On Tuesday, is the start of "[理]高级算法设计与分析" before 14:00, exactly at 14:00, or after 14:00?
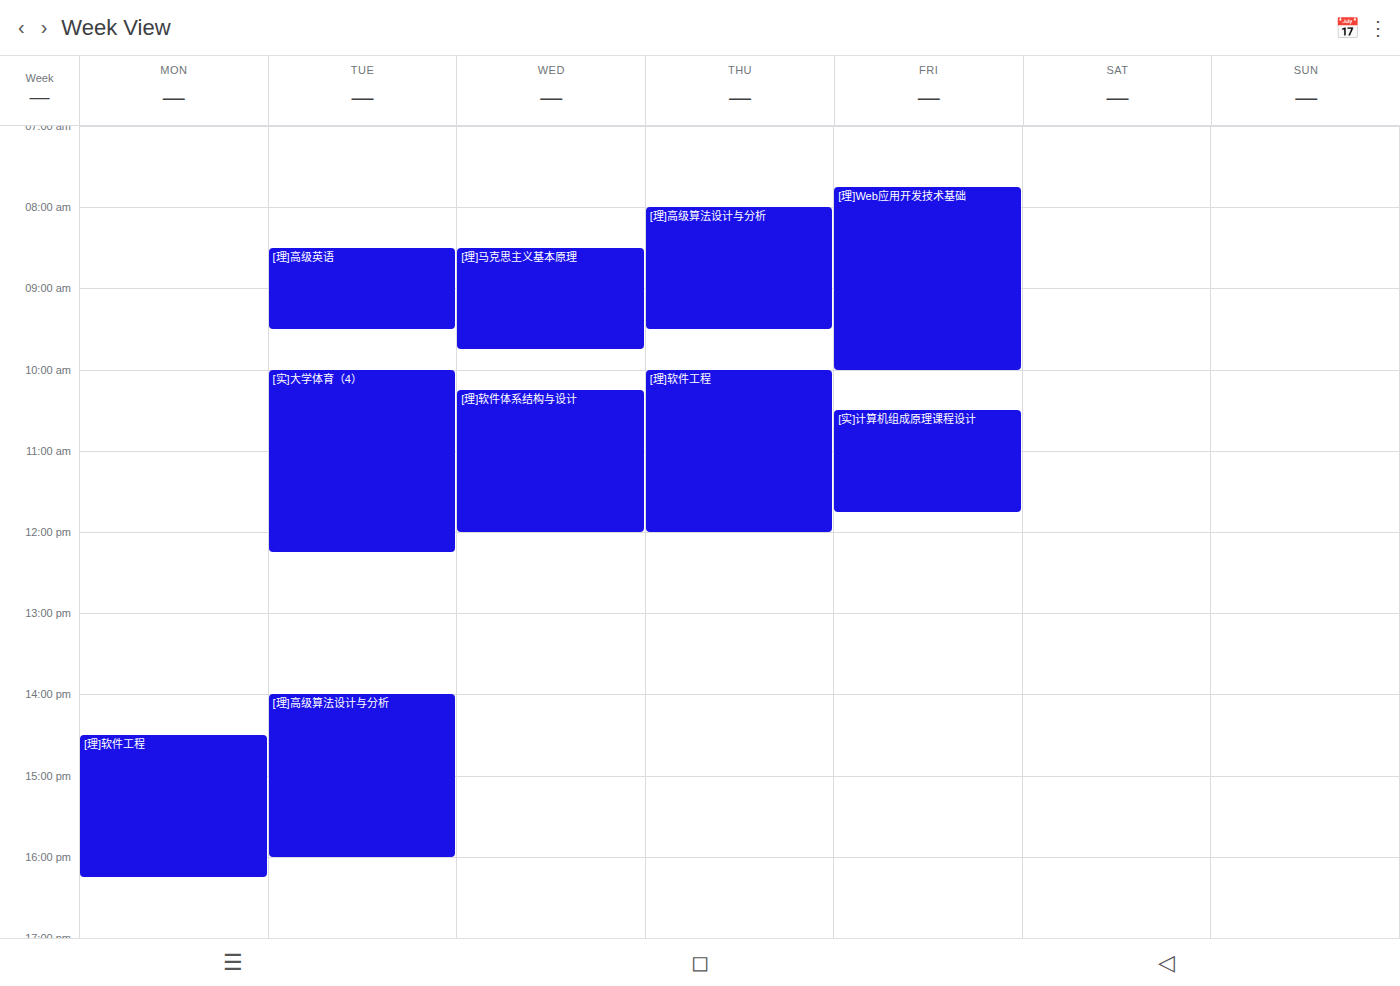
14:00 -- exactly at 14:00, on the 14:00 line.